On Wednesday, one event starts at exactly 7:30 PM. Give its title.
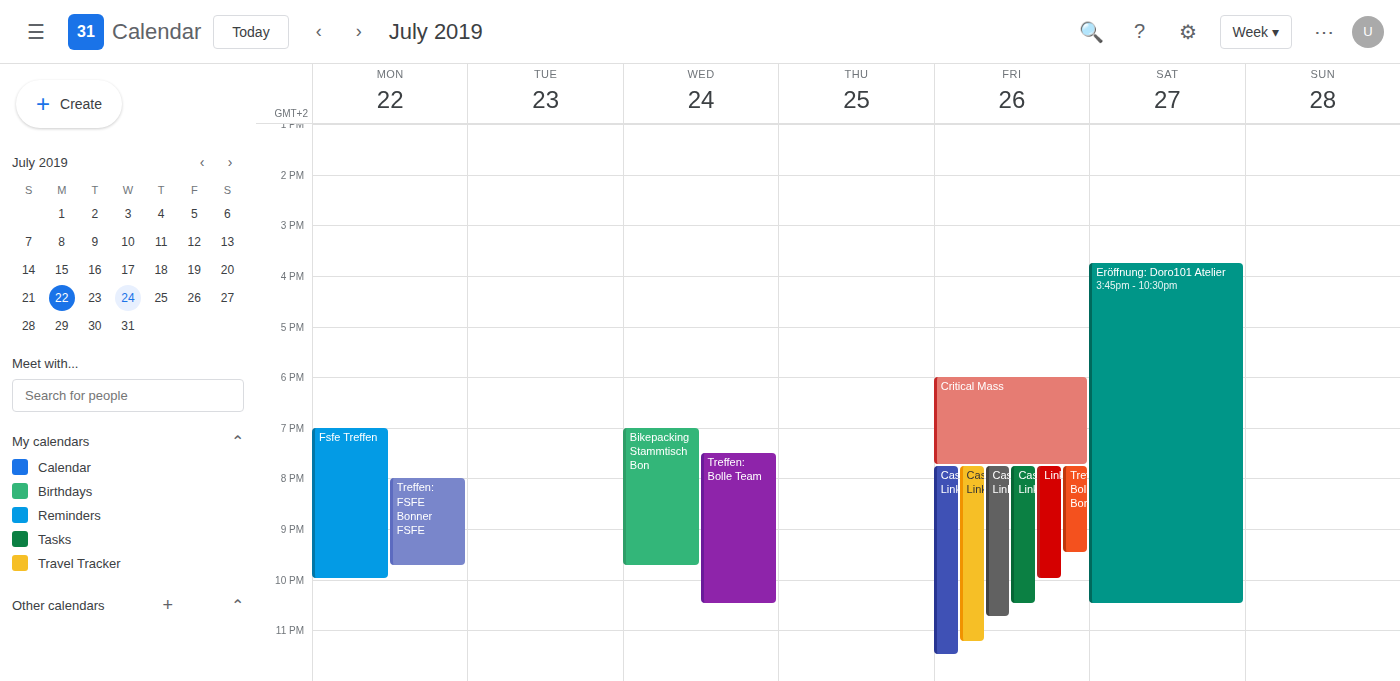
"Treffen: Bolle Team"